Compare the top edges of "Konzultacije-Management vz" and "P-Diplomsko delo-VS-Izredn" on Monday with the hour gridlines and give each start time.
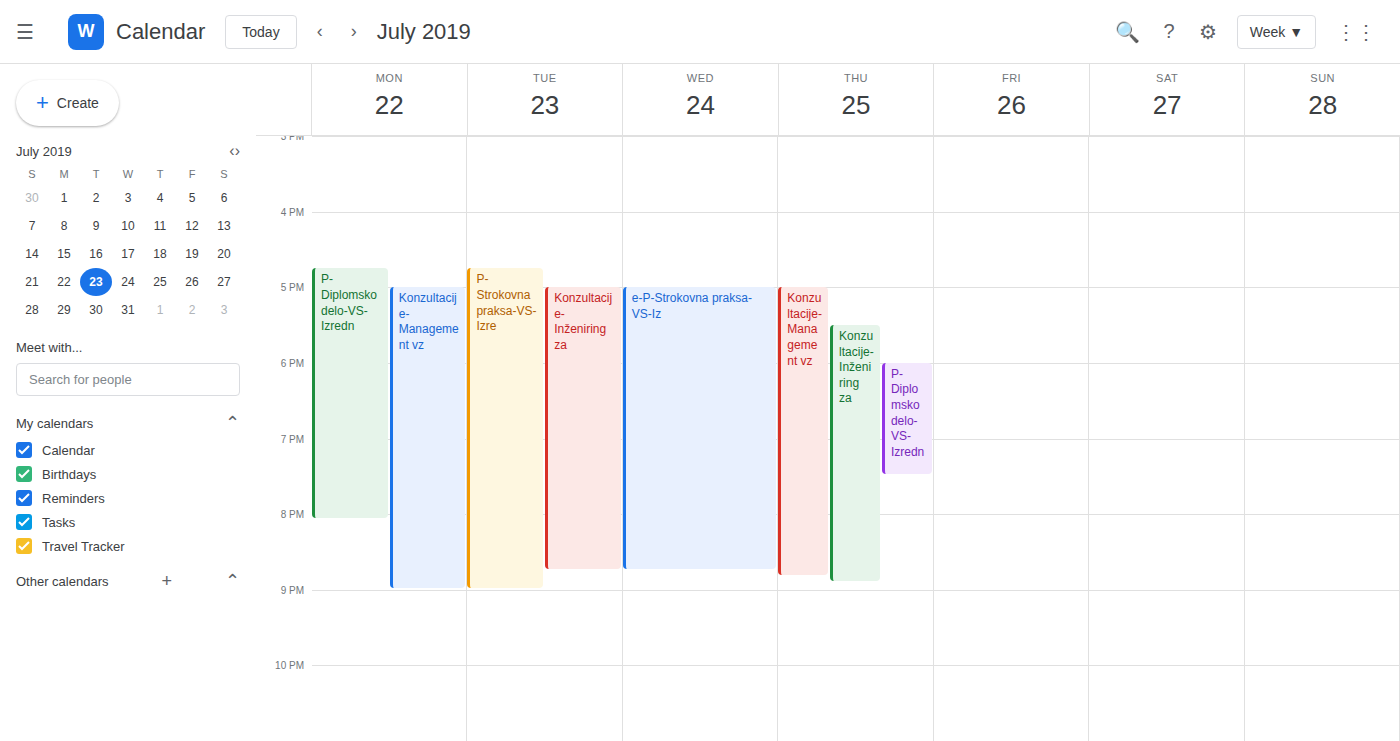
"Konzultacije-Management vz": 5:00 PM, exactly on the 5 PM line. "P-Diplomsko delo-VS-Izredn": 4:45 PM, neither: three quarters of the way from the 4 PM line to the 5 PM line.